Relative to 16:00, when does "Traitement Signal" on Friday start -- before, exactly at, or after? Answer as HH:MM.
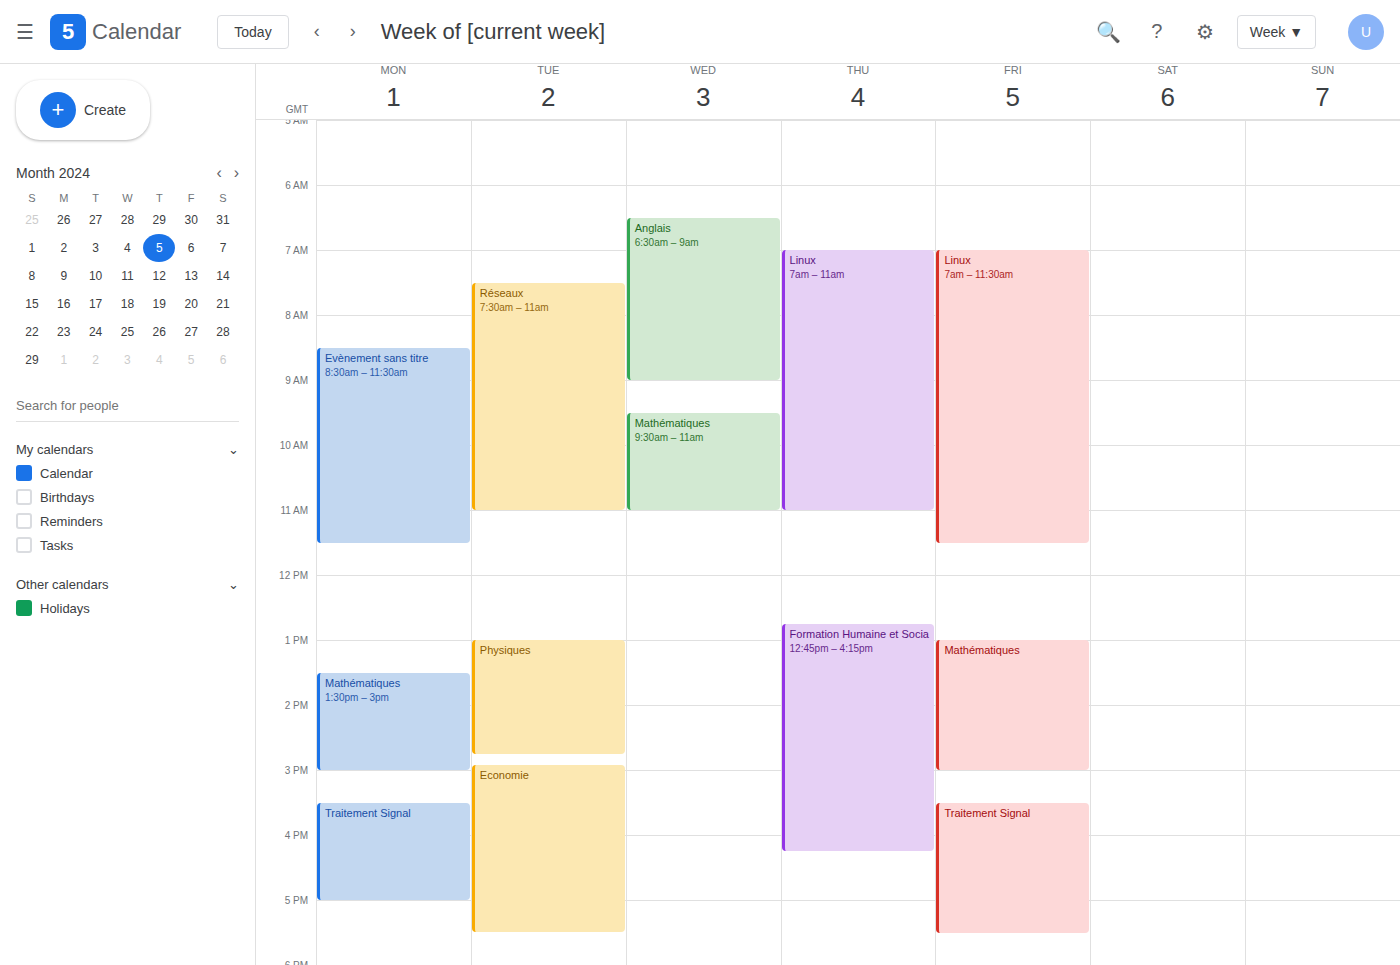
15:30 -- before 16:00, 30 minutes above the 16:00 line.